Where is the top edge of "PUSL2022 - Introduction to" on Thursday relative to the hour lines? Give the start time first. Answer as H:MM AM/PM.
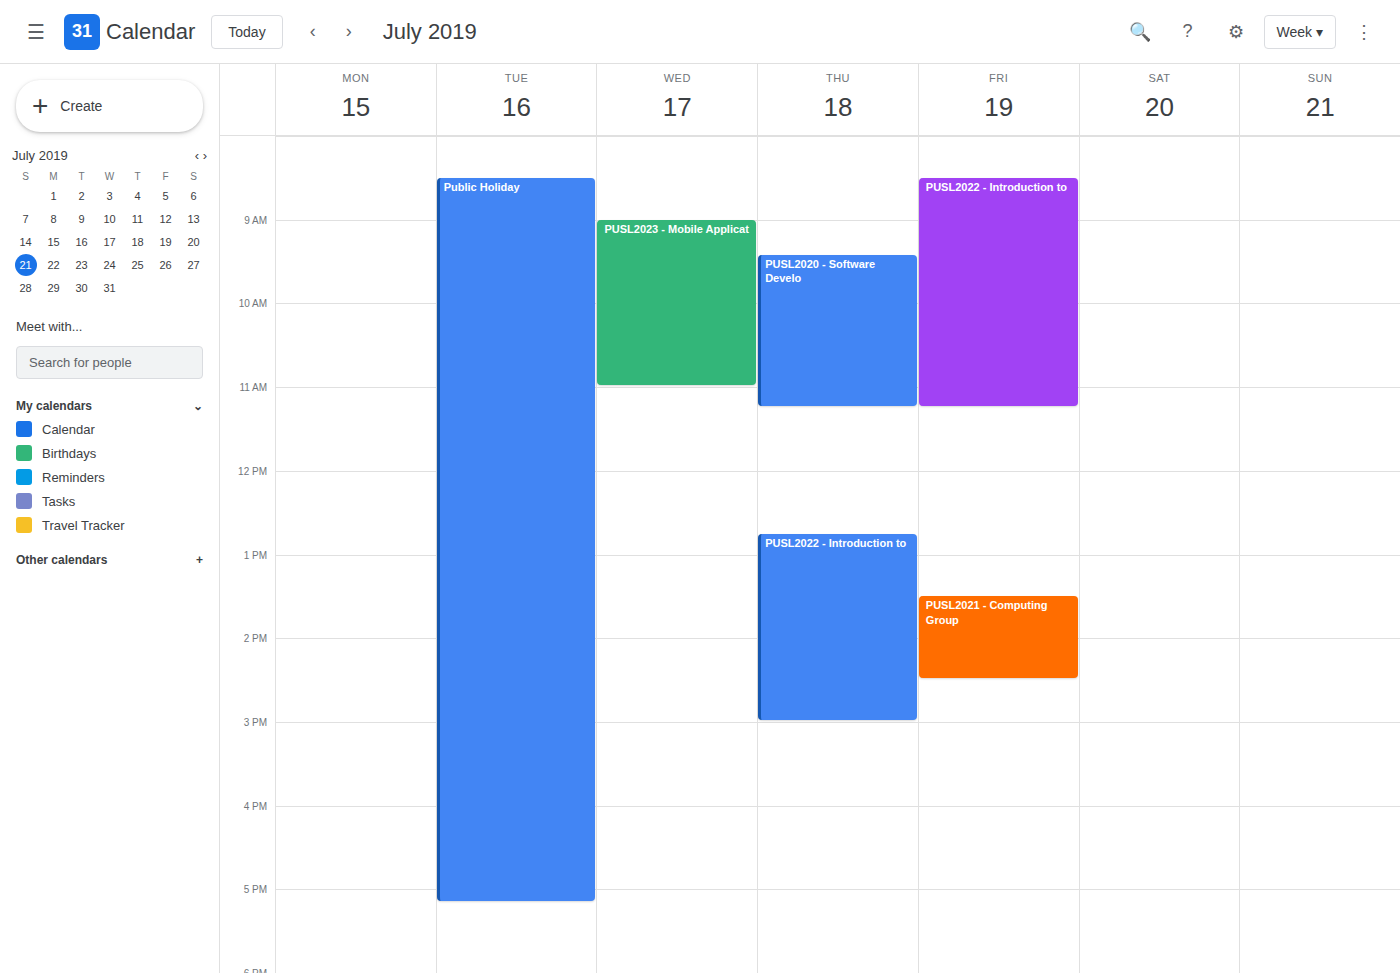
12:45 PM -- neither: three quarters of the way from the 12 PM line to the 1 PM line.